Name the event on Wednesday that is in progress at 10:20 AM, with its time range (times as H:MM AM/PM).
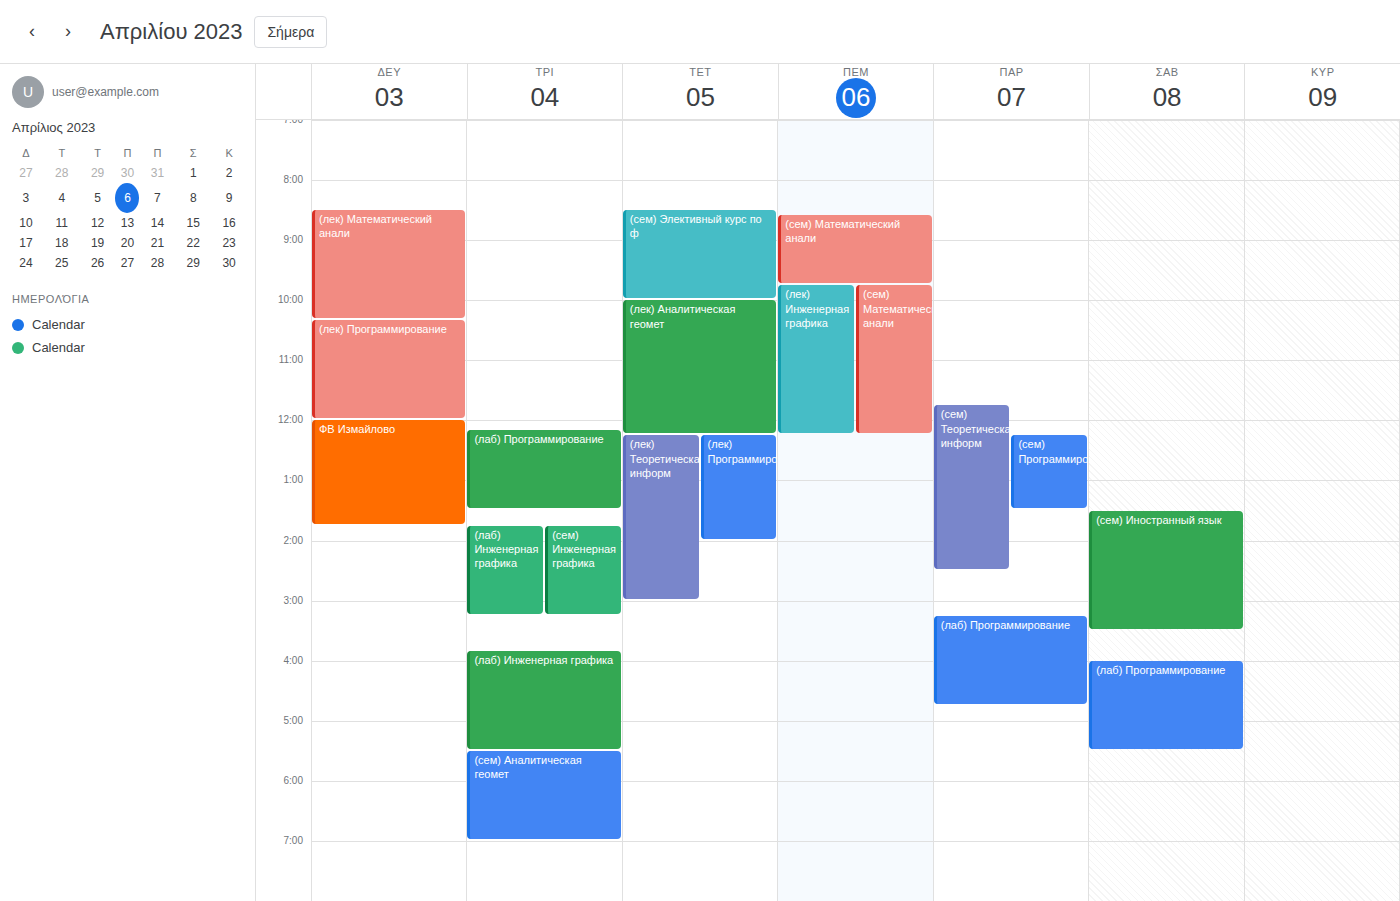
"(лек) Аналитическая геомет", 10:00 AM to 12:15 PM